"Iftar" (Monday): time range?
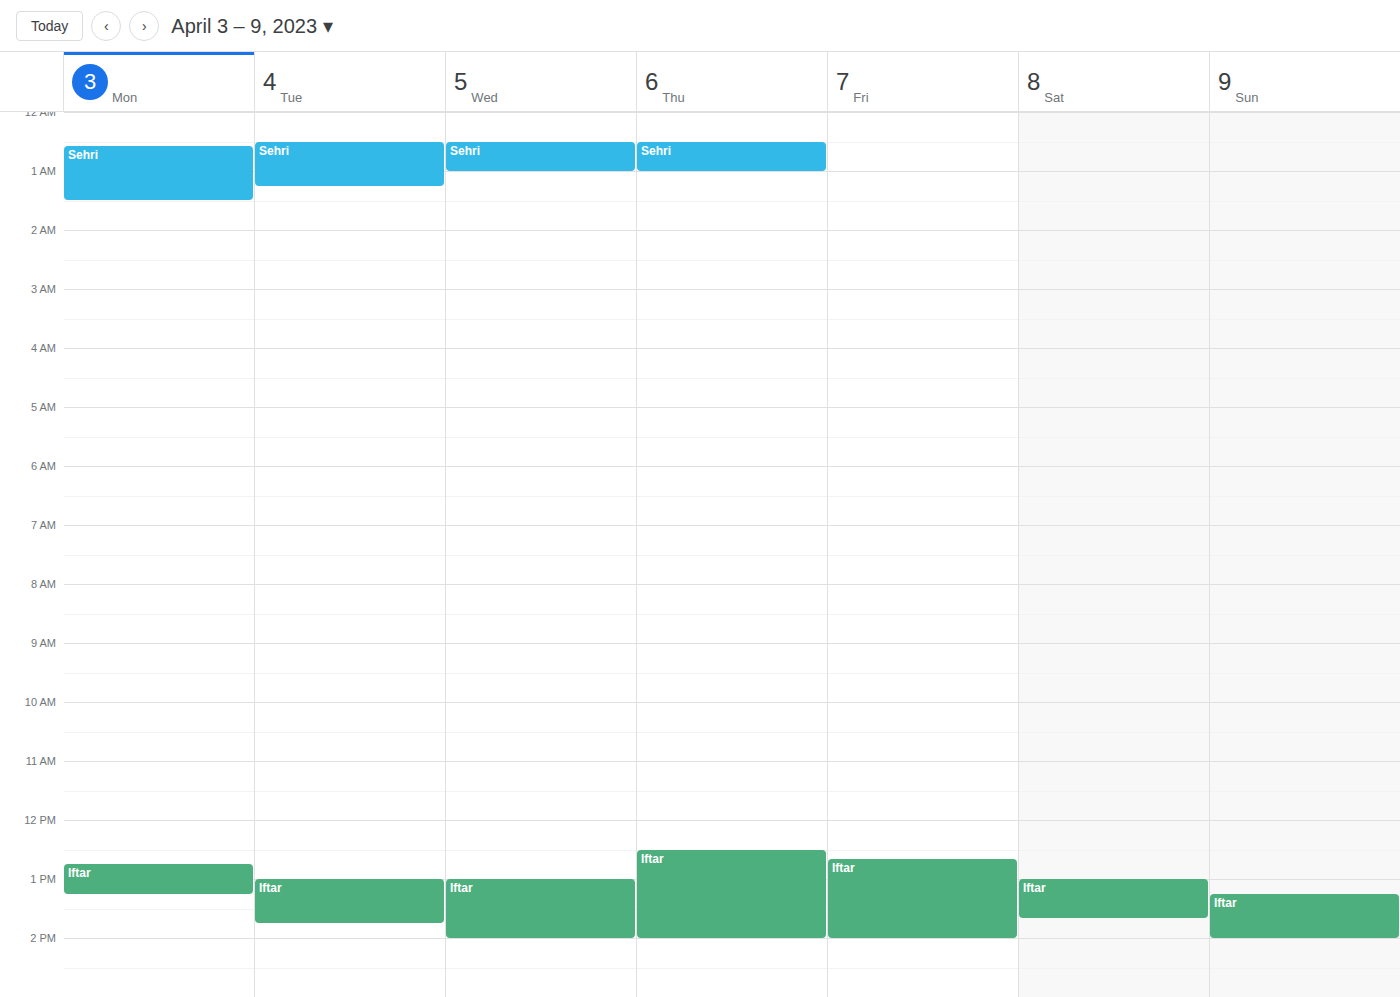
12:45 PM to 1:15 PM